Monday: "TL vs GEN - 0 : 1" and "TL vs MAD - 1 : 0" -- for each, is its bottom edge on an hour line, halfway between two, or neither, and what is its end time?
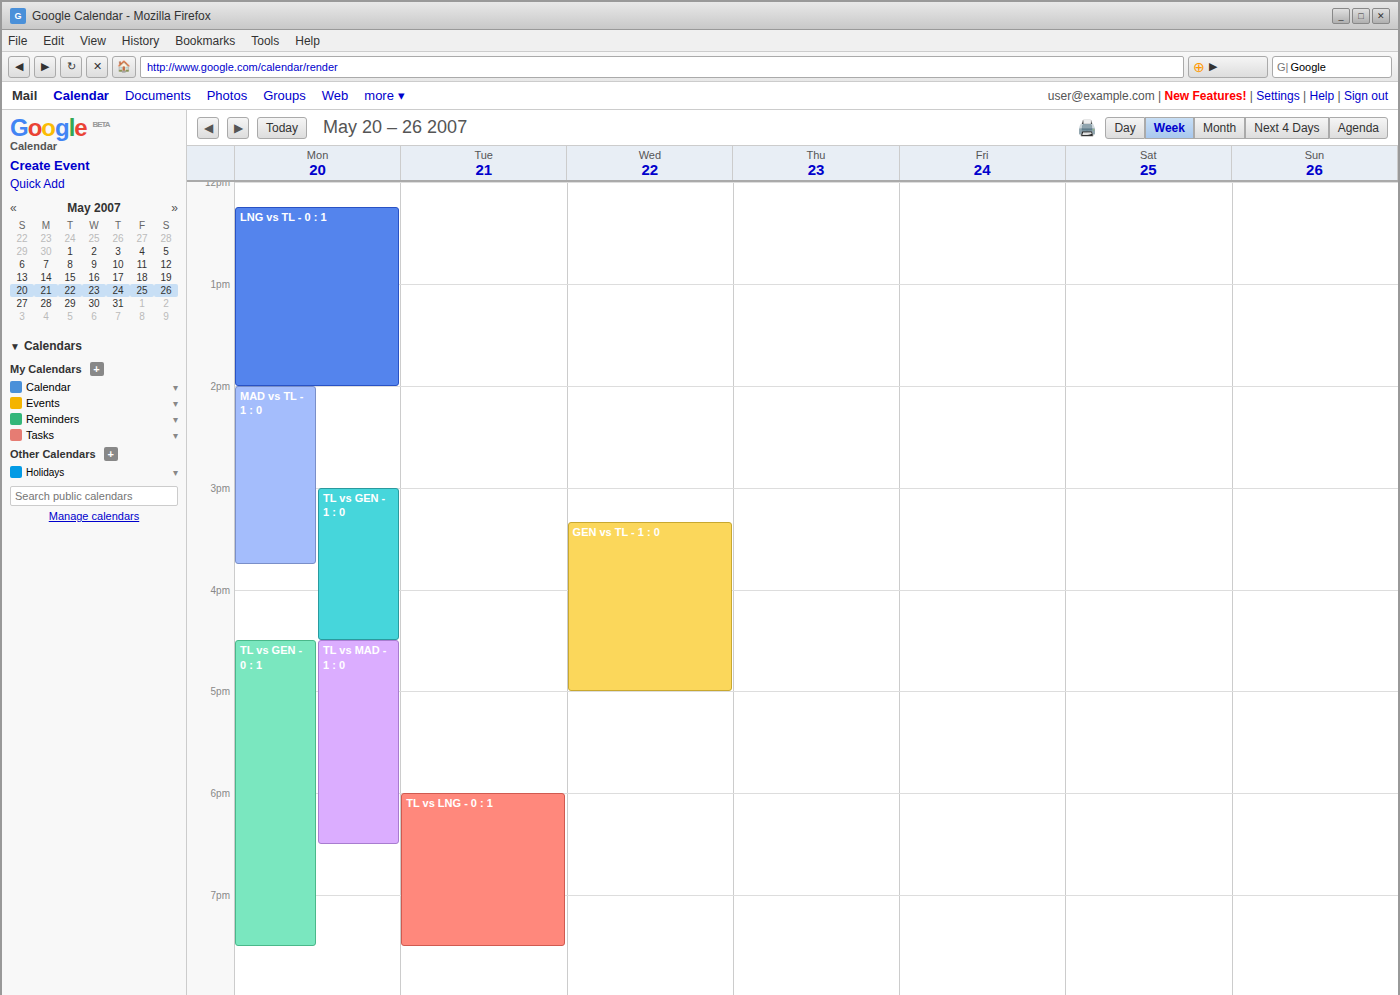
"TL vs GEN - 0 : 1": 7:30 PM, halfway between the 7 PM and 8 PM lines. "TL vs MAD - 1 : 0": 6:30 PM, halfway between the 6 PM and 7 PM lines.